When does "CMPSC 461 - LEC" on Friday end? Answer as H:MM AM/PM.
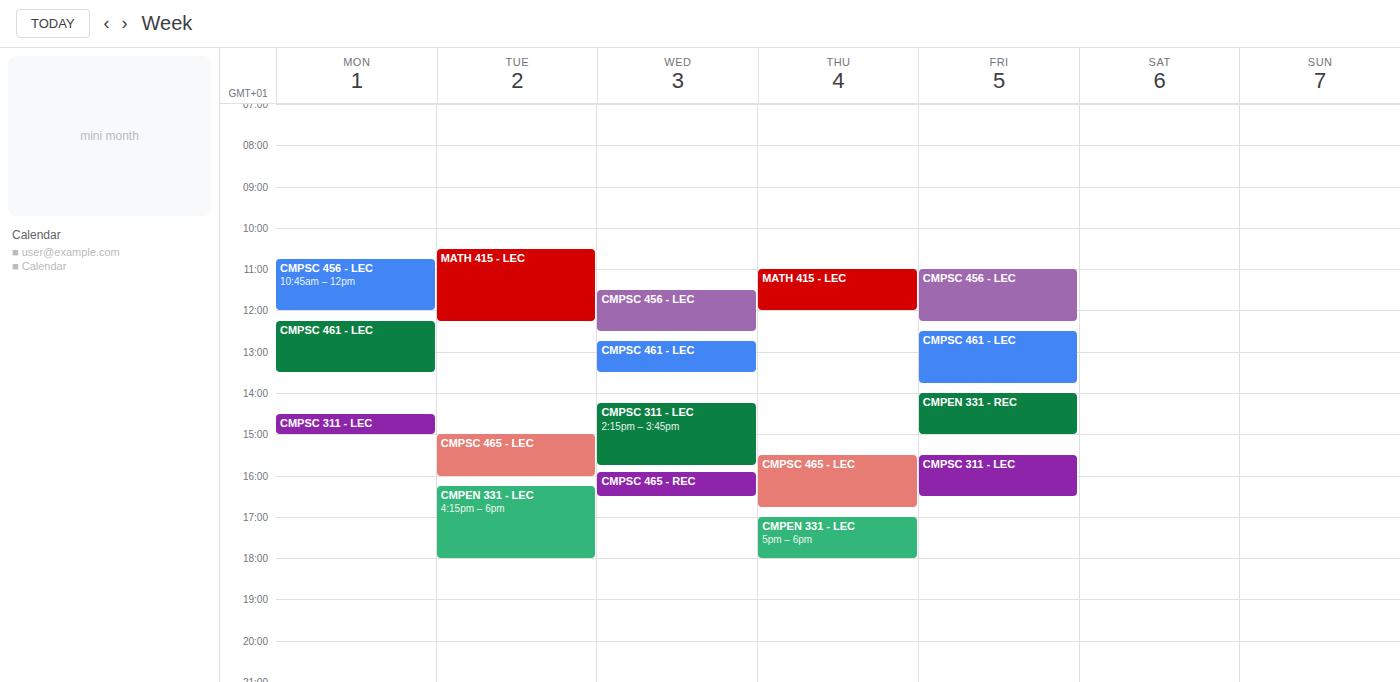
1:45 PM